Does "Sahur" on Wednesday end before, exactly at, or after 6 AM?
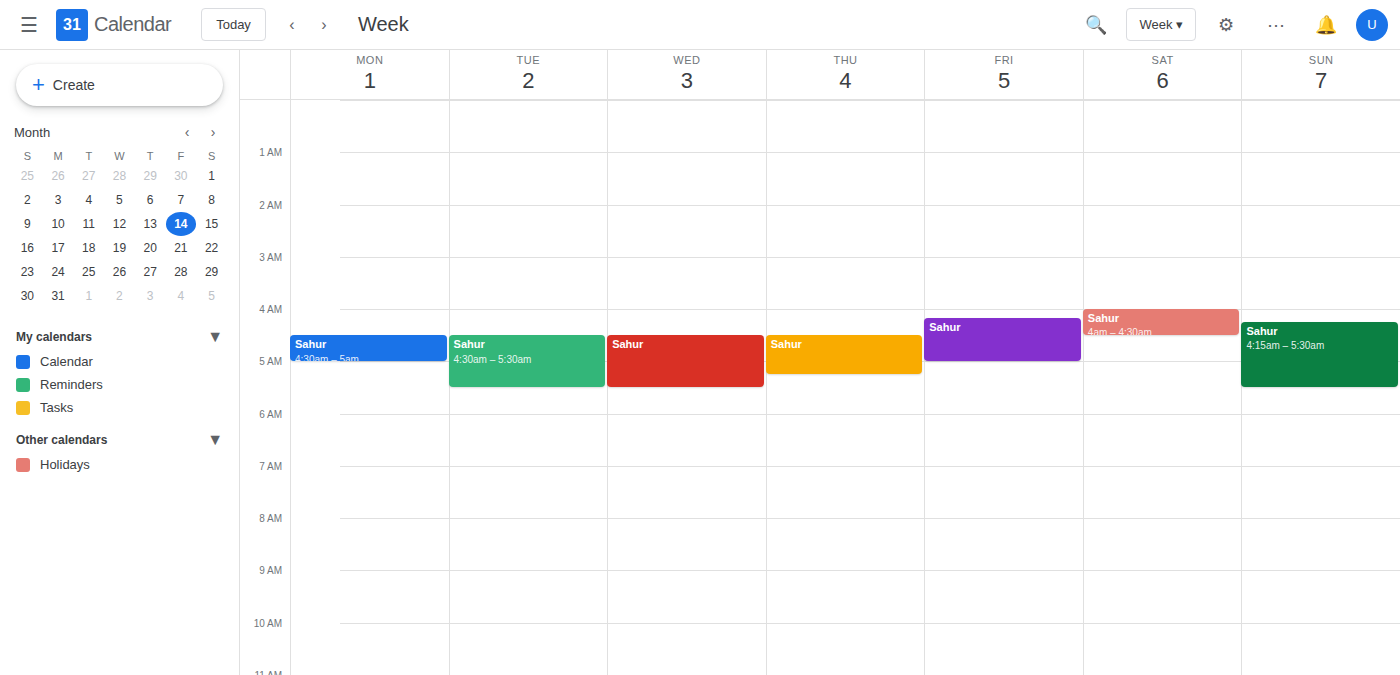
5:30 AM -- before 6 AM, 30 minutes above the 6 AM line.